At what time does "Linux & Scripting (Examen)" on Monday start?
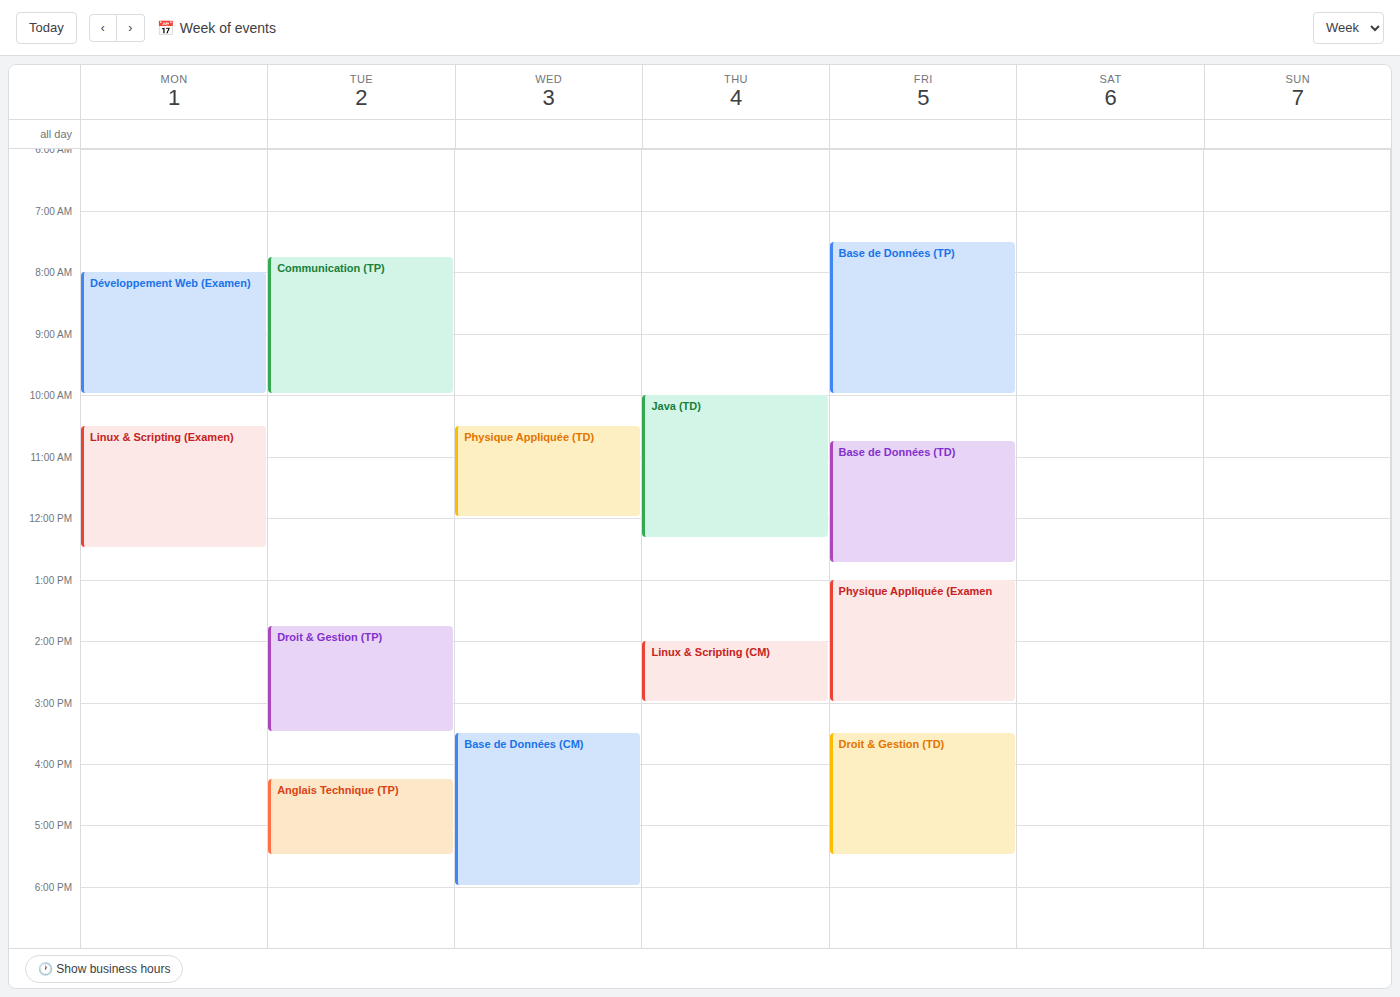
10:30 AM